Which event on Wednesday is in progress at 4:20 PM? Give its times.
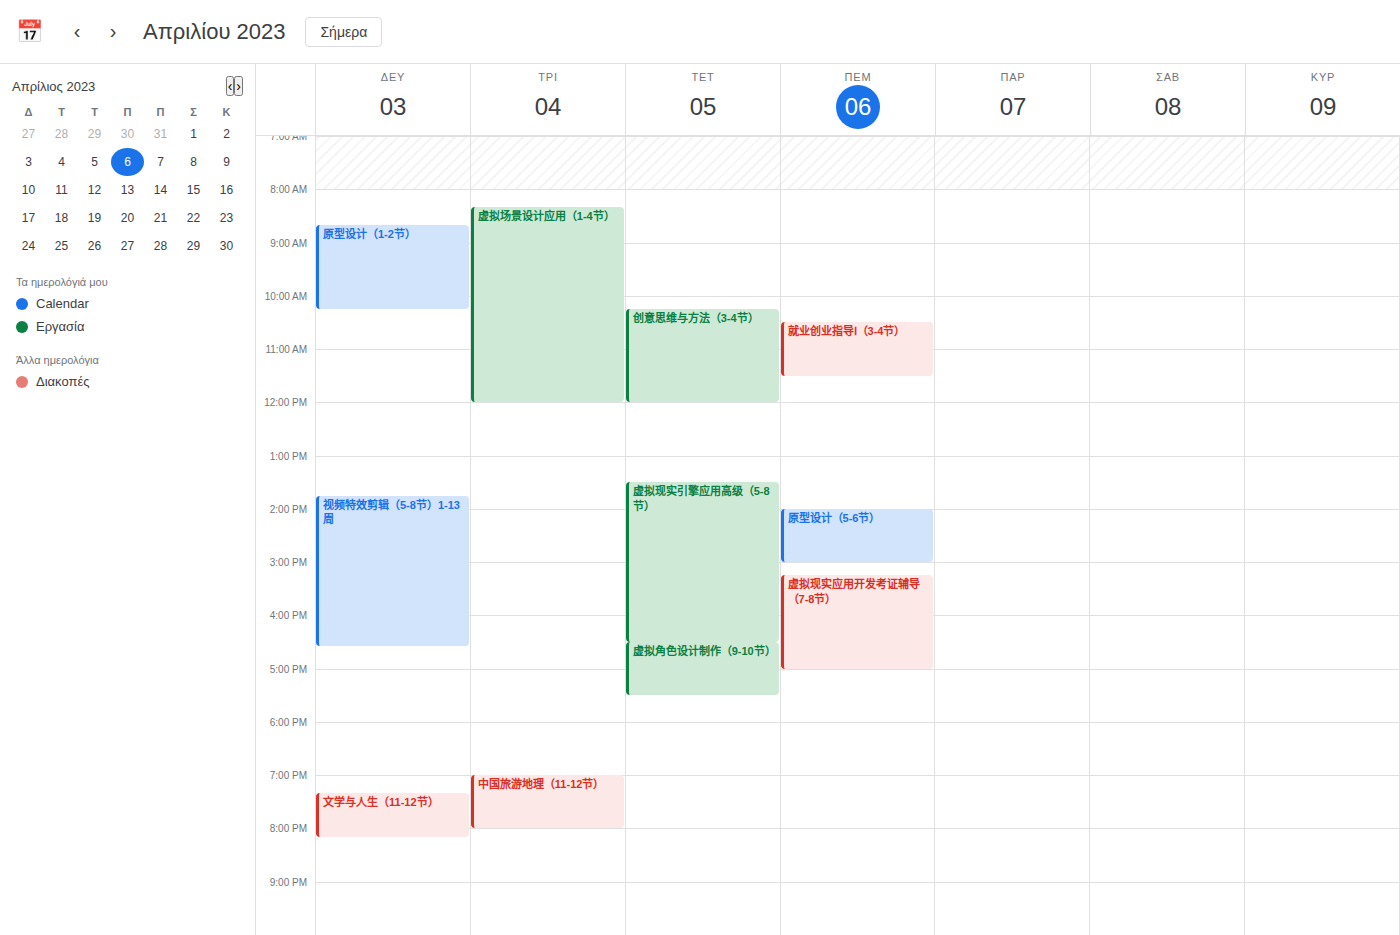
"虚拟现实引擎应用高级（5-8节）", 1:30 PM to 4:30 PM